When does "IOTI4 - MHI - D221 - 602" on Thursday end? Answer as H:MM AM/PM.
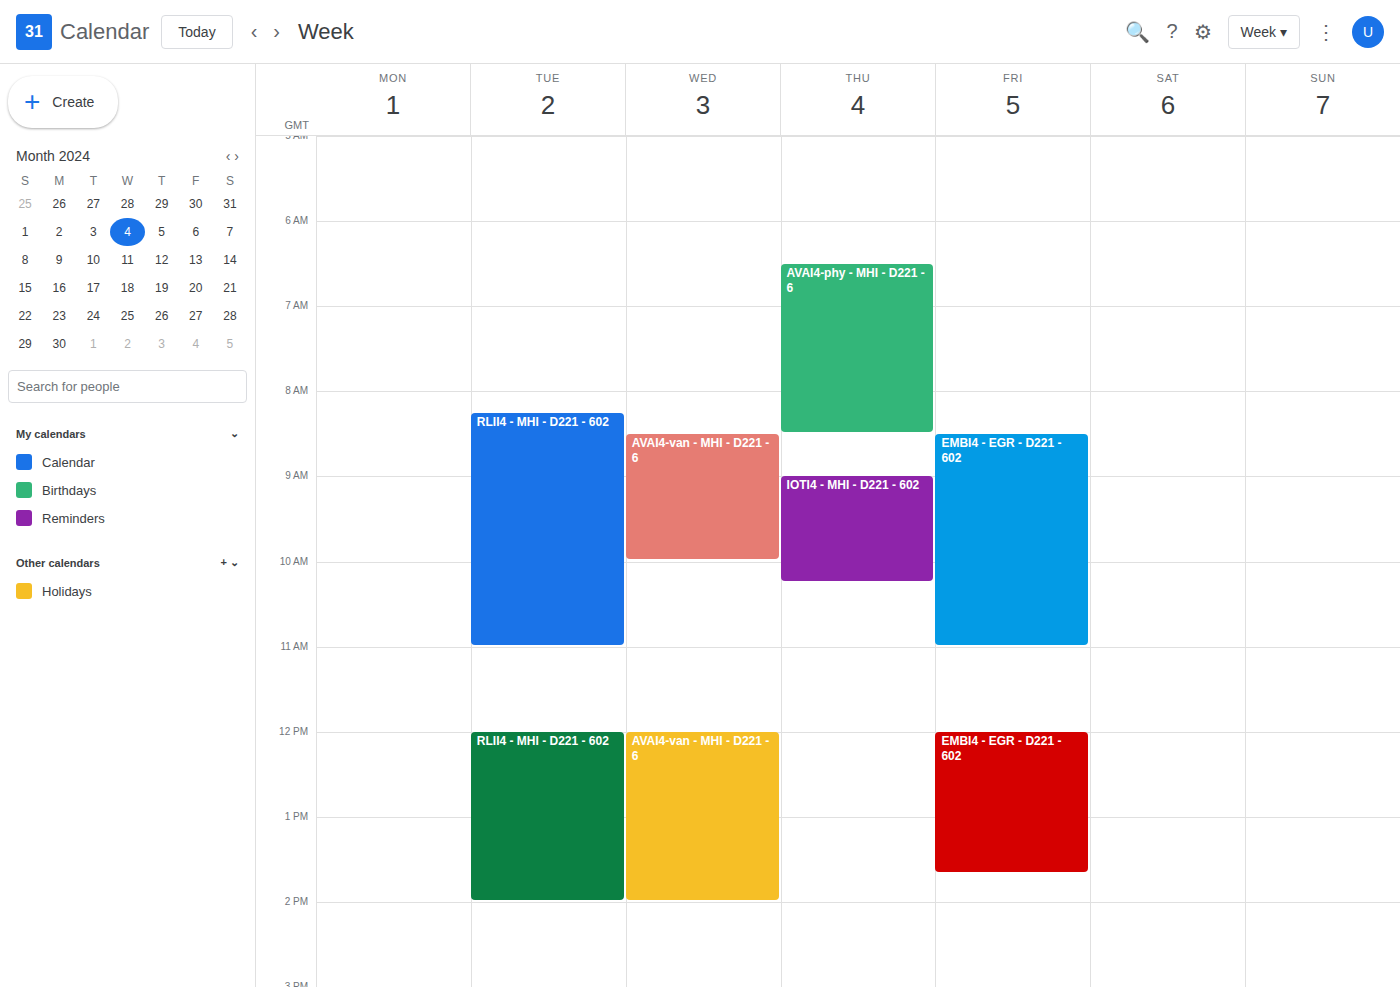
10:15 AM